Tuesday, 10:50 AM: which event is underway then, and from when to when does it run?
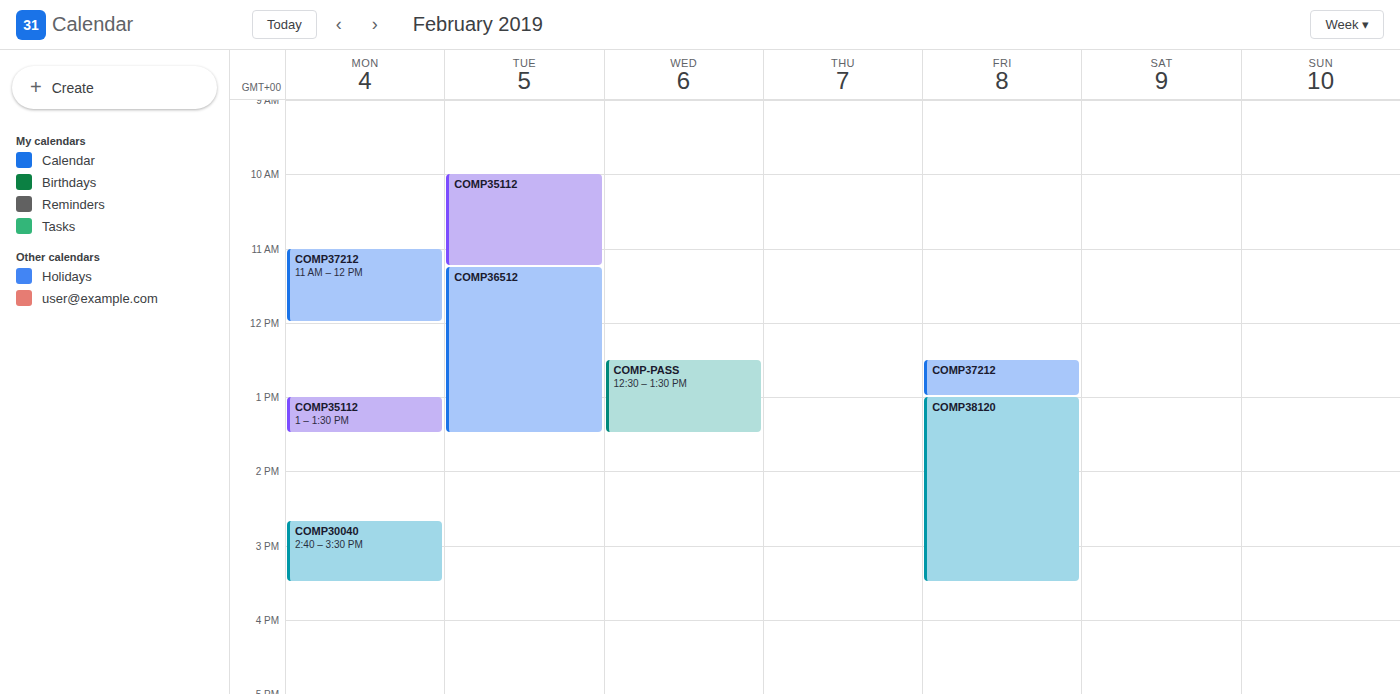
"COMP35112", 10:00 AM to 11:15 AM